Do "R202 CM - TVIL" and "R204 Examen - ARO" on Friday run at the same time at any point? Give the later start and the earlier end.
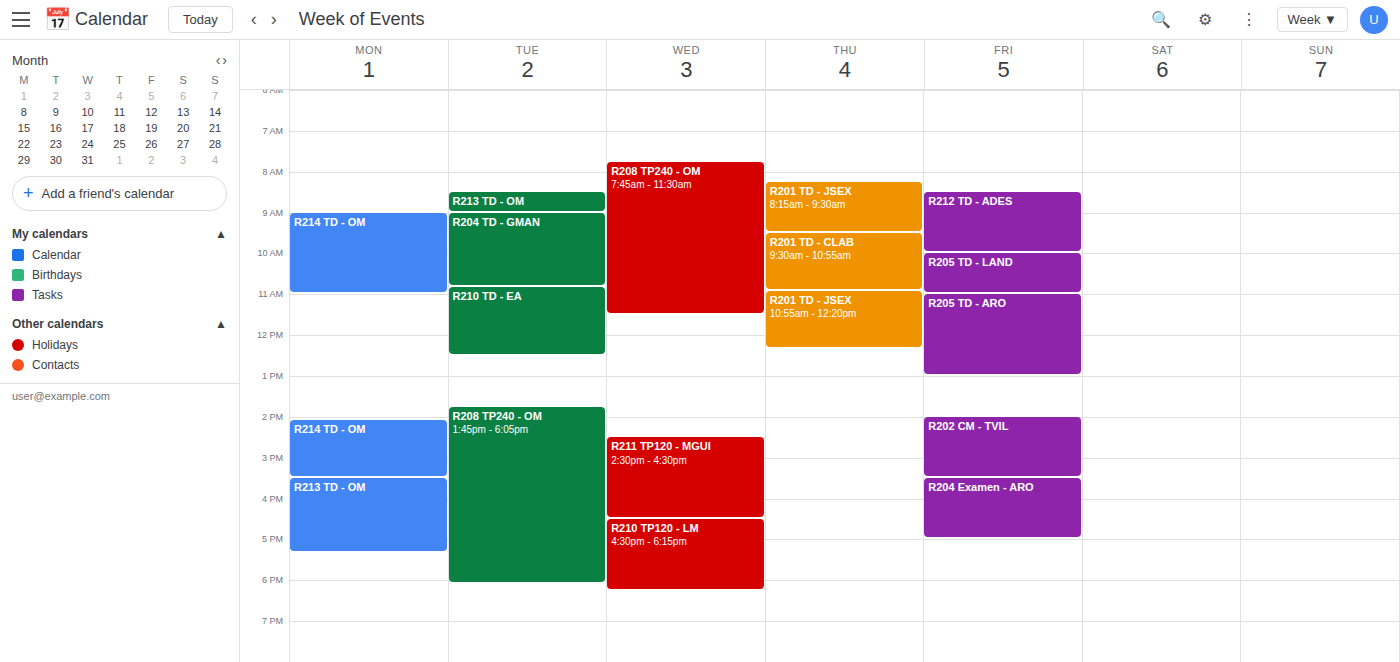
"R202 CM - TVIL" ends at 3:30 PM, exactly when "R204 Examen - ARO" starts -- they touch but do not overlap.